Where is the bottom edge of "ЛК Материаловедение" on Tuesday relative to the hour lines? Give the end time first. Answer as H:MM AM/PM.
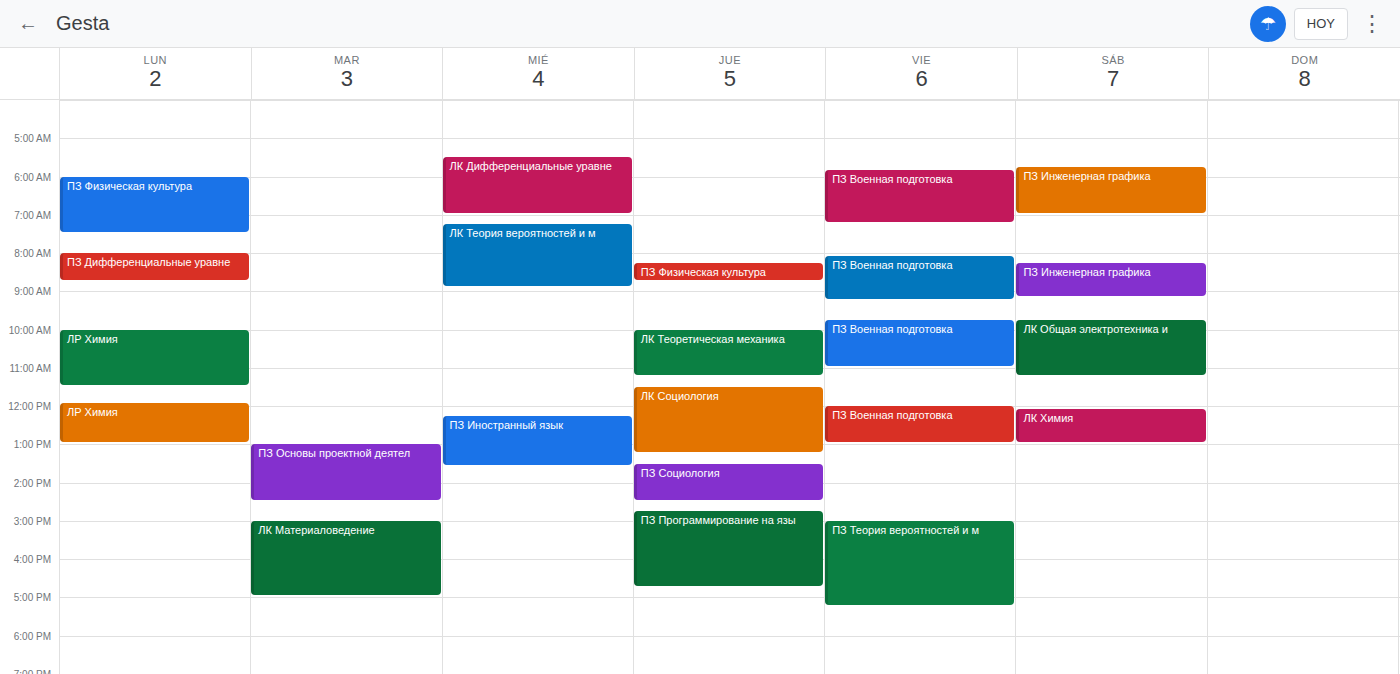
5:00 PM -- exactly on the 5 PM line.